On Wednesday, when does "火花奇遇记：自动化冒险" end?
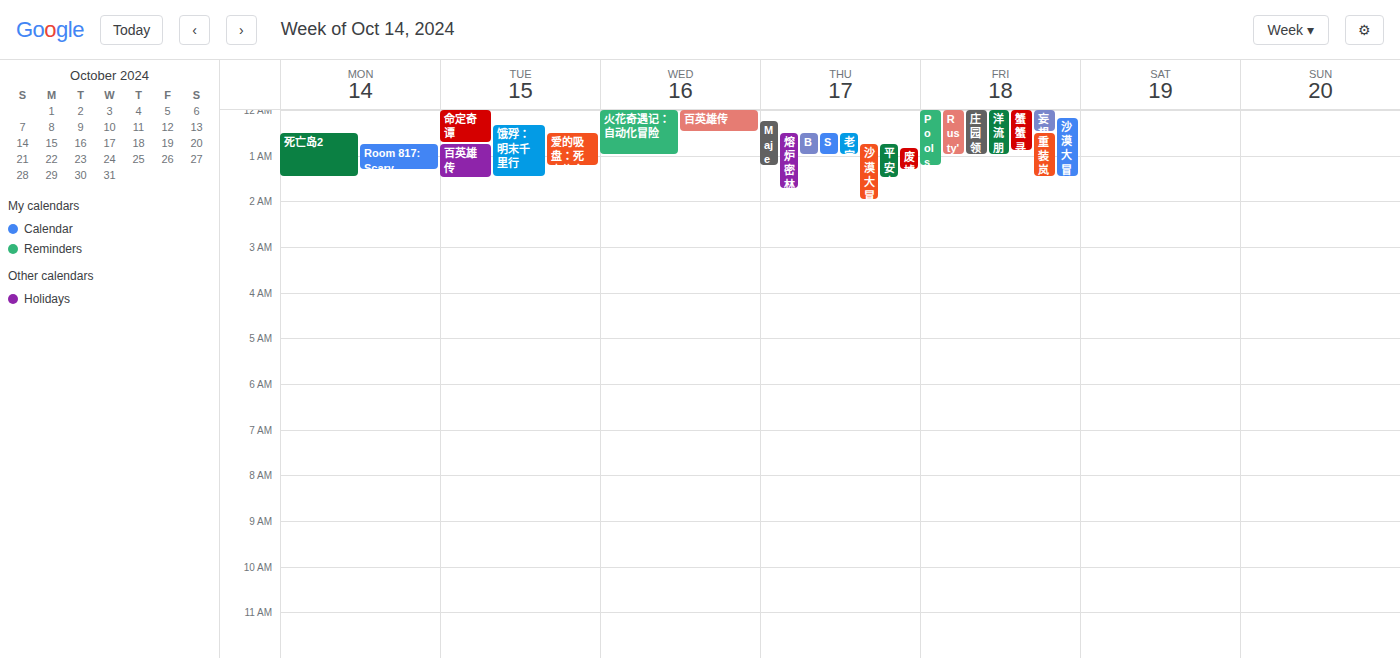
1:00 AM